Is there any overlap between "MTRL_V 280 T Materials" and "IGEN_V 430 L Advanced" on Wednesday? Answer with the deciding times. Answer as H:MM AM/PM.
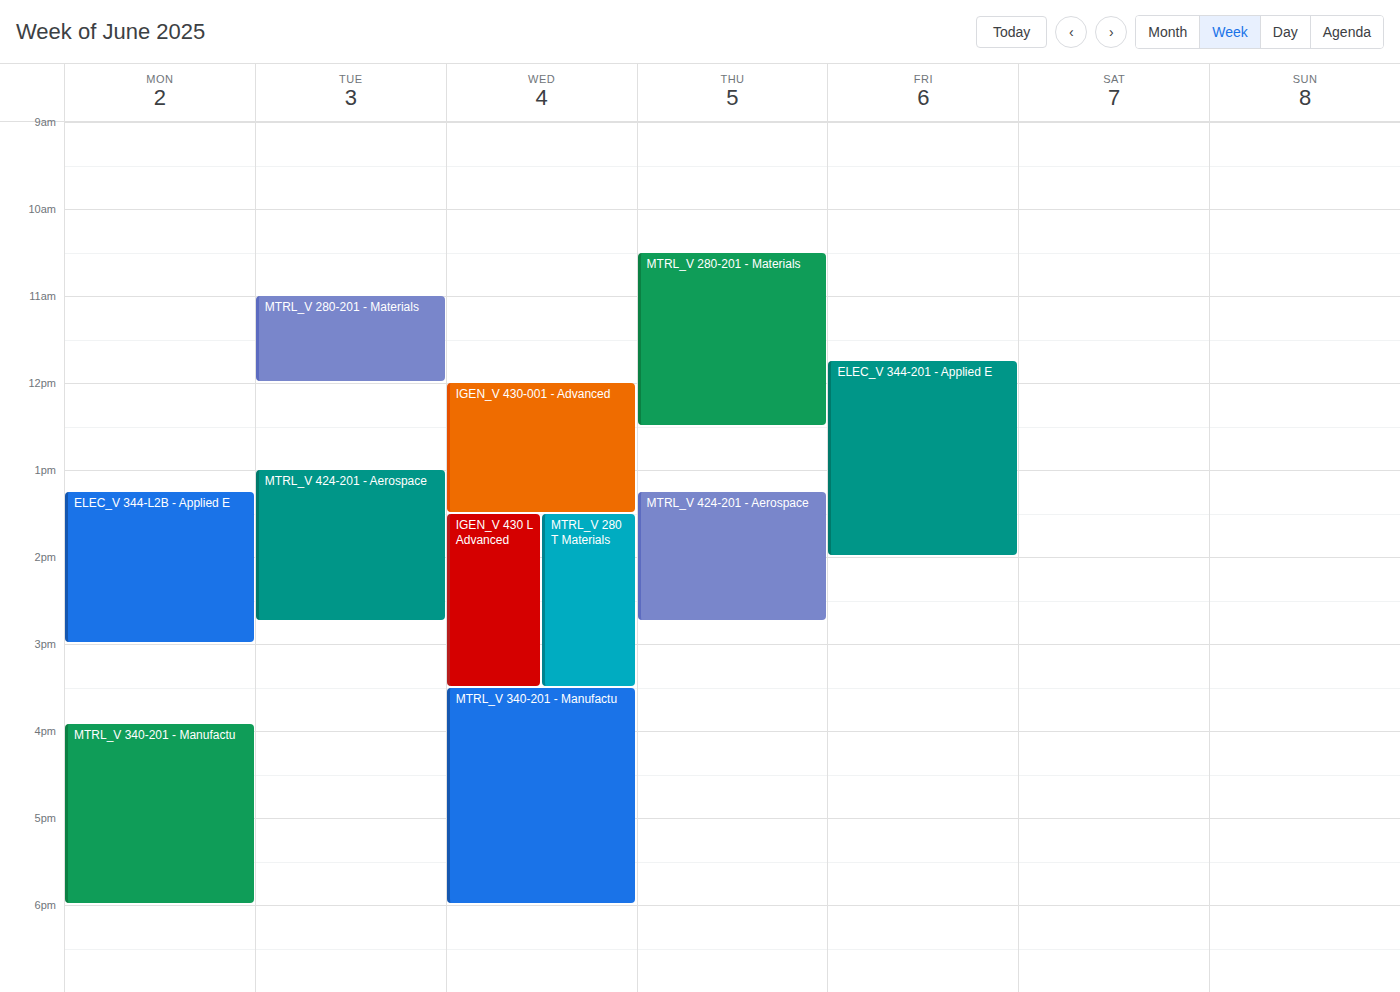
"IGEN_V 430 L Advanced" runs 1:30 PM to 3:30 PM, inside "MTRL_V 280 T Materials" -- they overlap.